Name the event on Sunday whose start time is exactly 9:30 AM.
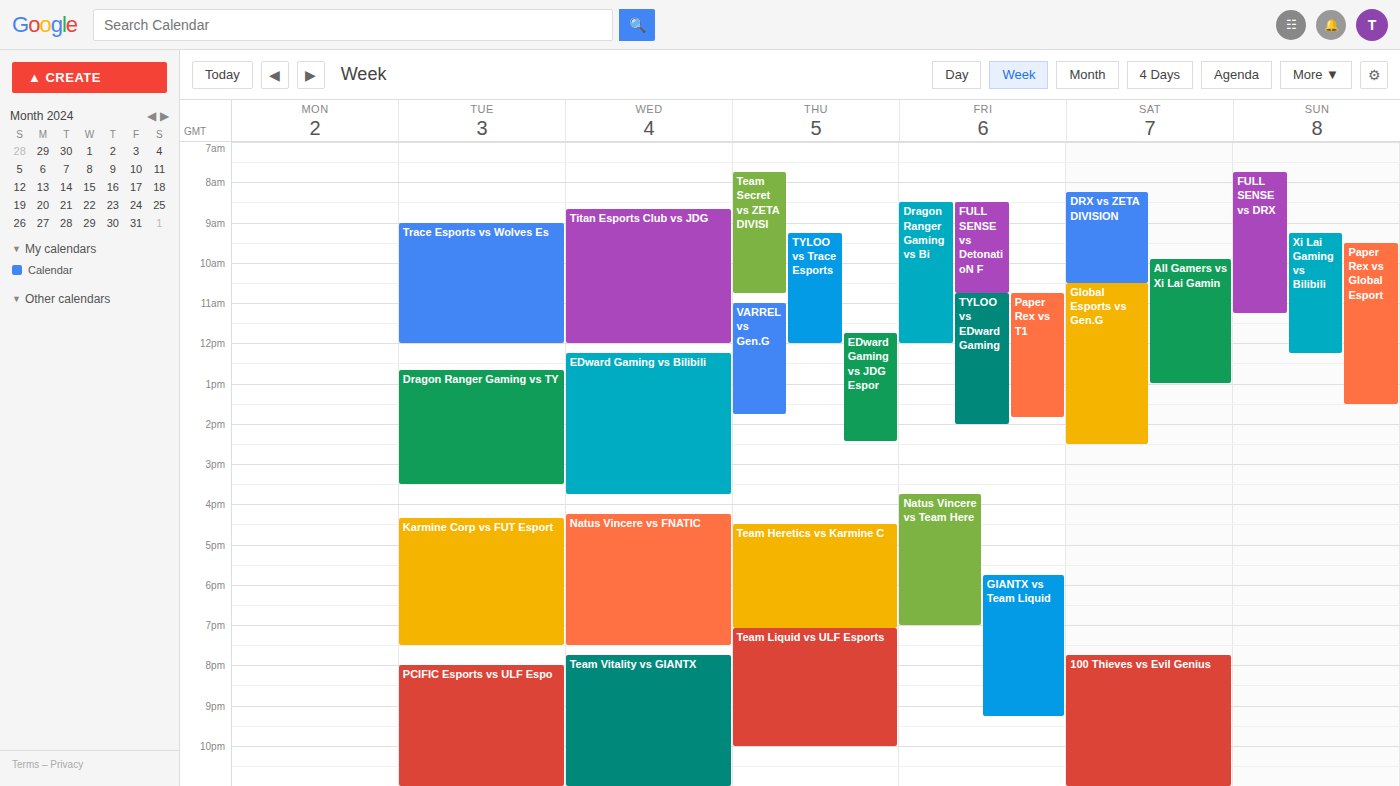
"Paper Rex vs Global Esport"